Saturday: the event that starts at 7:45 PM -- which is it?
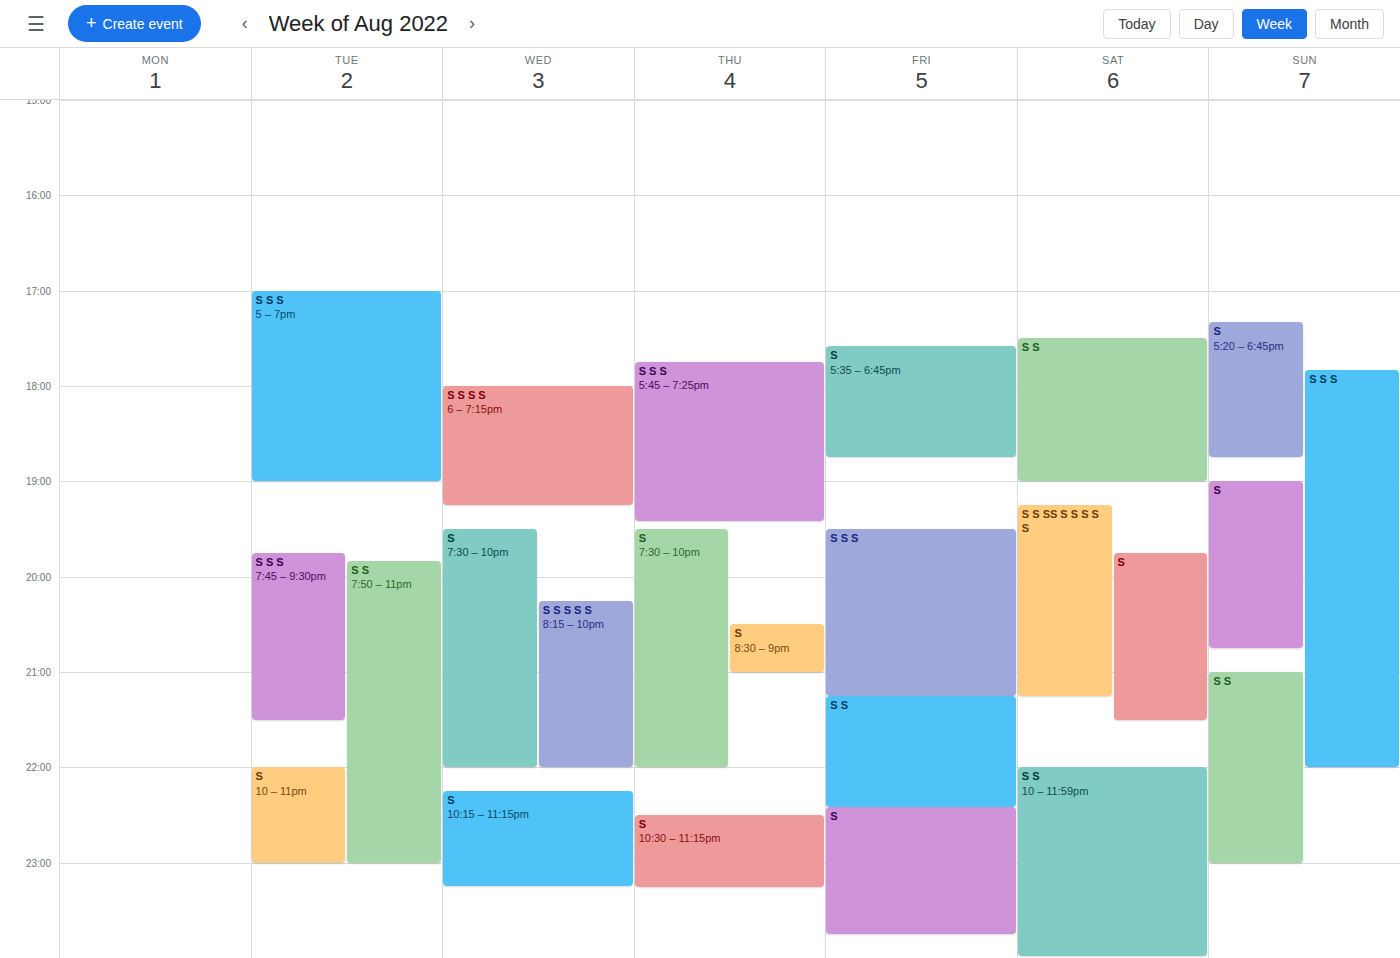
"S"